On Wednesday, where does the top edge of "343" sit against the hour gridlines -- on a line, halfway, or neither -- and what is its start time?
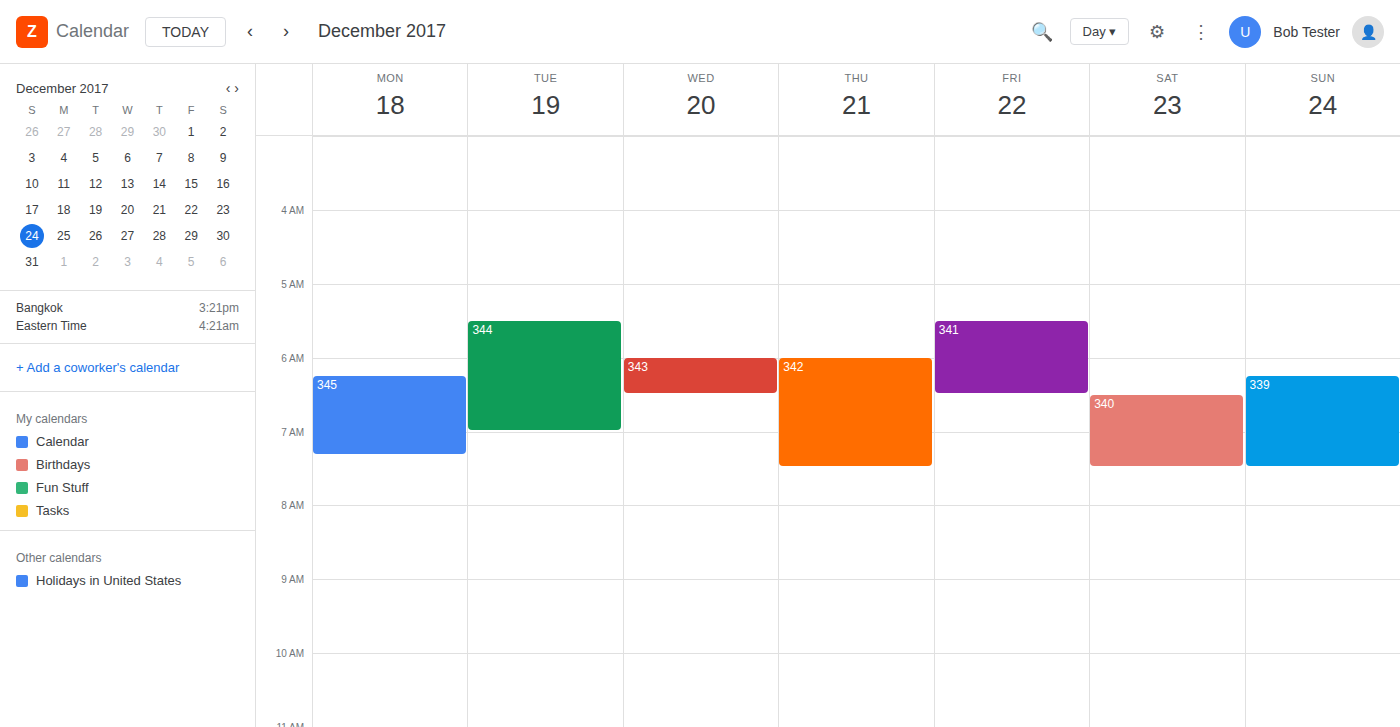
6:00 AM -- exactly on the 6 AM line.